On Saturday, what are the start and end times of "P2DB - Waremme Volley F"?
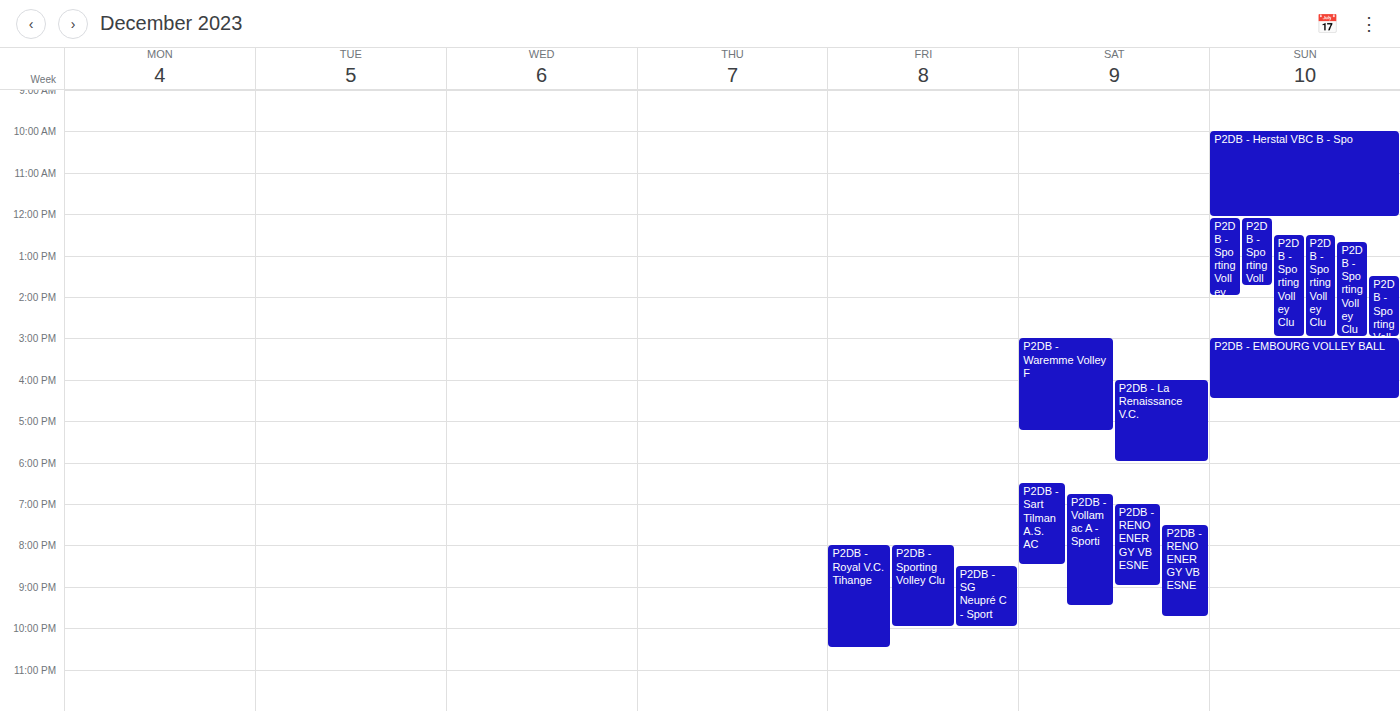
3:00 PM to 5:15 PM